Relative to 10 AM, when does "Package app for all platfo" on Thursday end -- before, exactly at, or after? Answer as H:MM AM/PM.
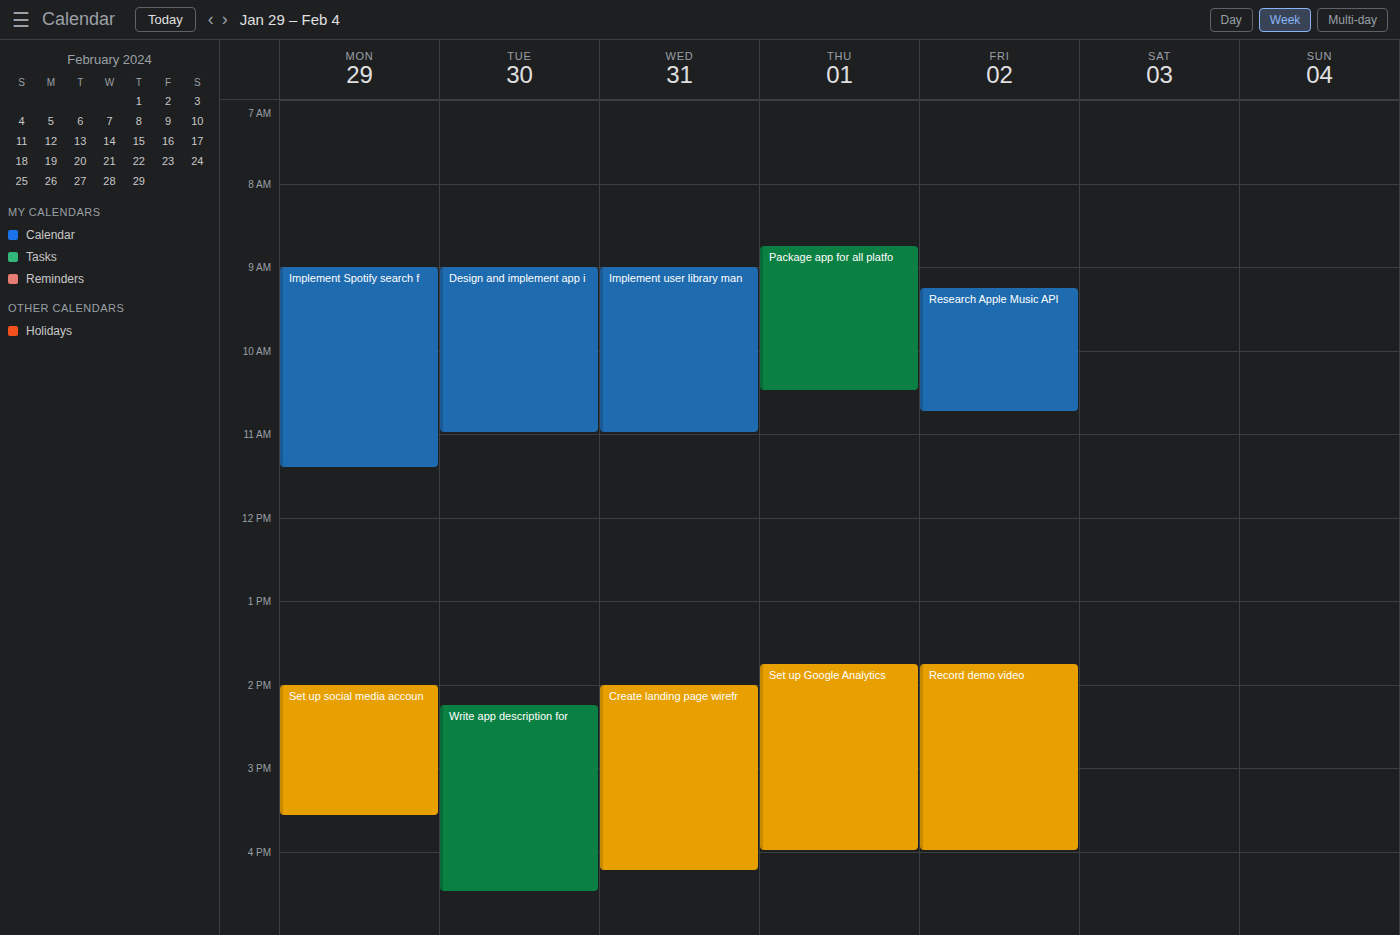
10:30 AM -- after 10 AM, 30 minutes below the 10 AM line.